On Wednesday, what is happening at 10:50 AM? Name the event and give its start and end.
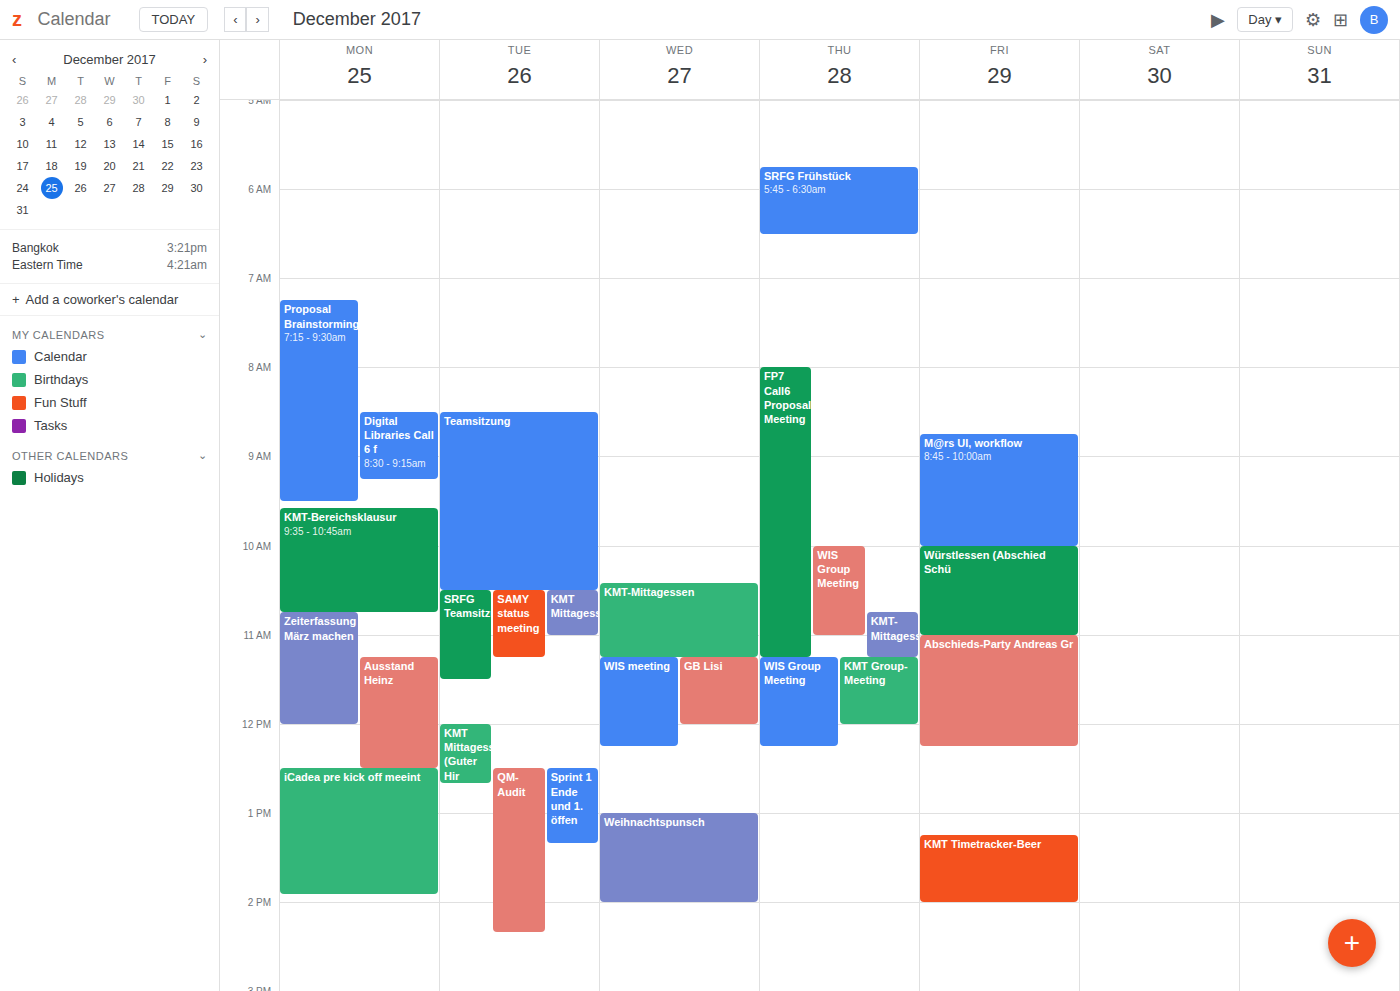
"KMT-Mittagessen", 10:25 AM to 11:15 AM